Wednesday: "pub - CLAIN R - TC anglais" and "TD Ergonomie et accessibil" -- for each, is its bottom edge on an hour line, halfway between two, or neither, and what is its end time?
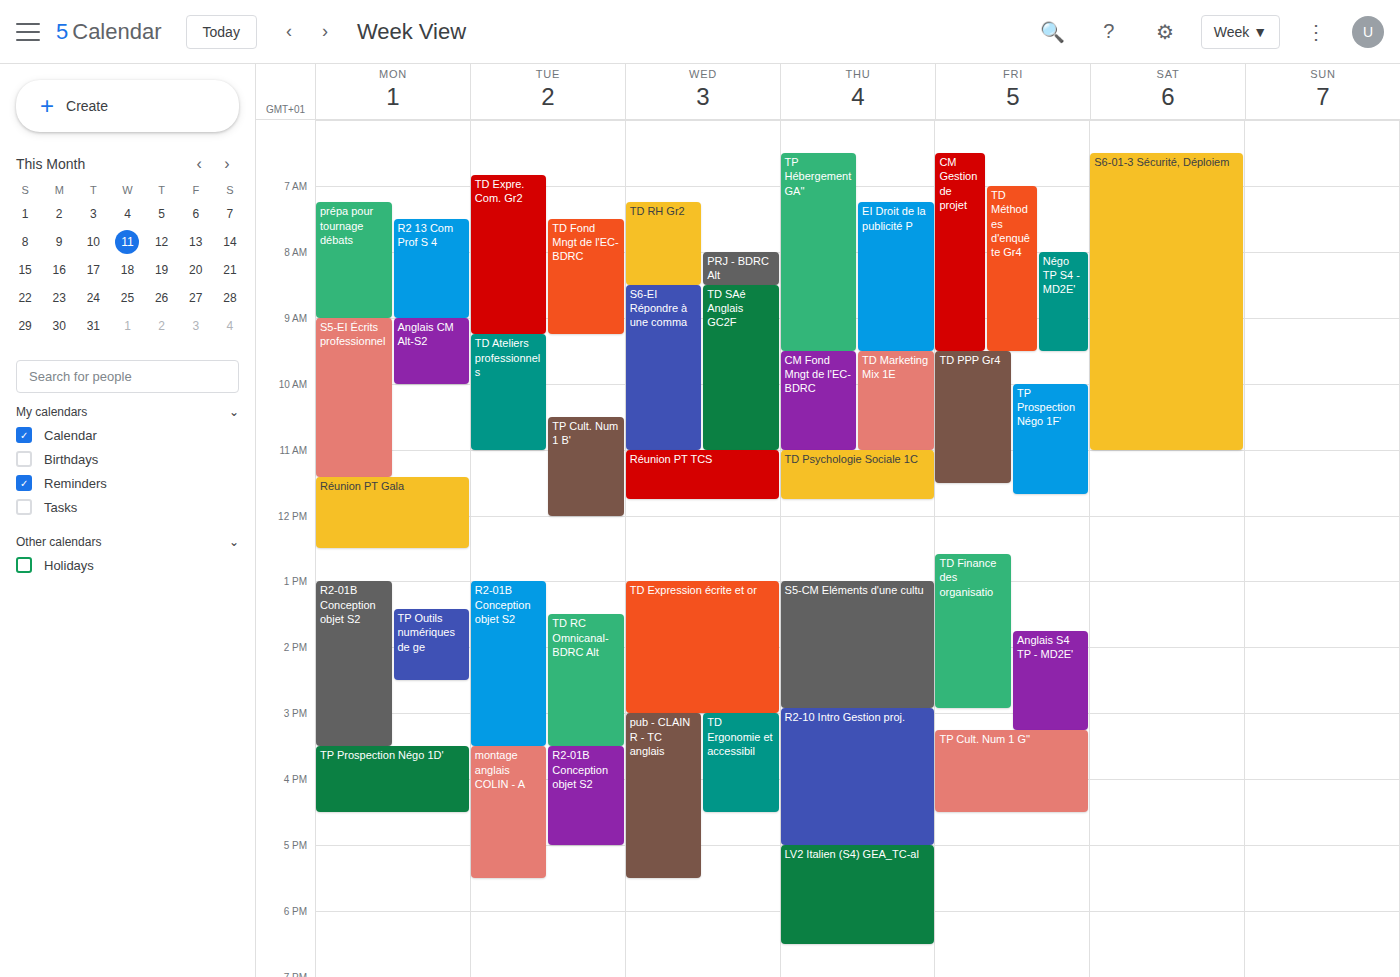
"pub - CLAIN R - TC anglais": 5:30 PM, halfway between the 5 PM and 6 PM lines. "TD Ergonomie et accessibil": 4:30 PM, halfway between the 4 PM and 5 PM lines.